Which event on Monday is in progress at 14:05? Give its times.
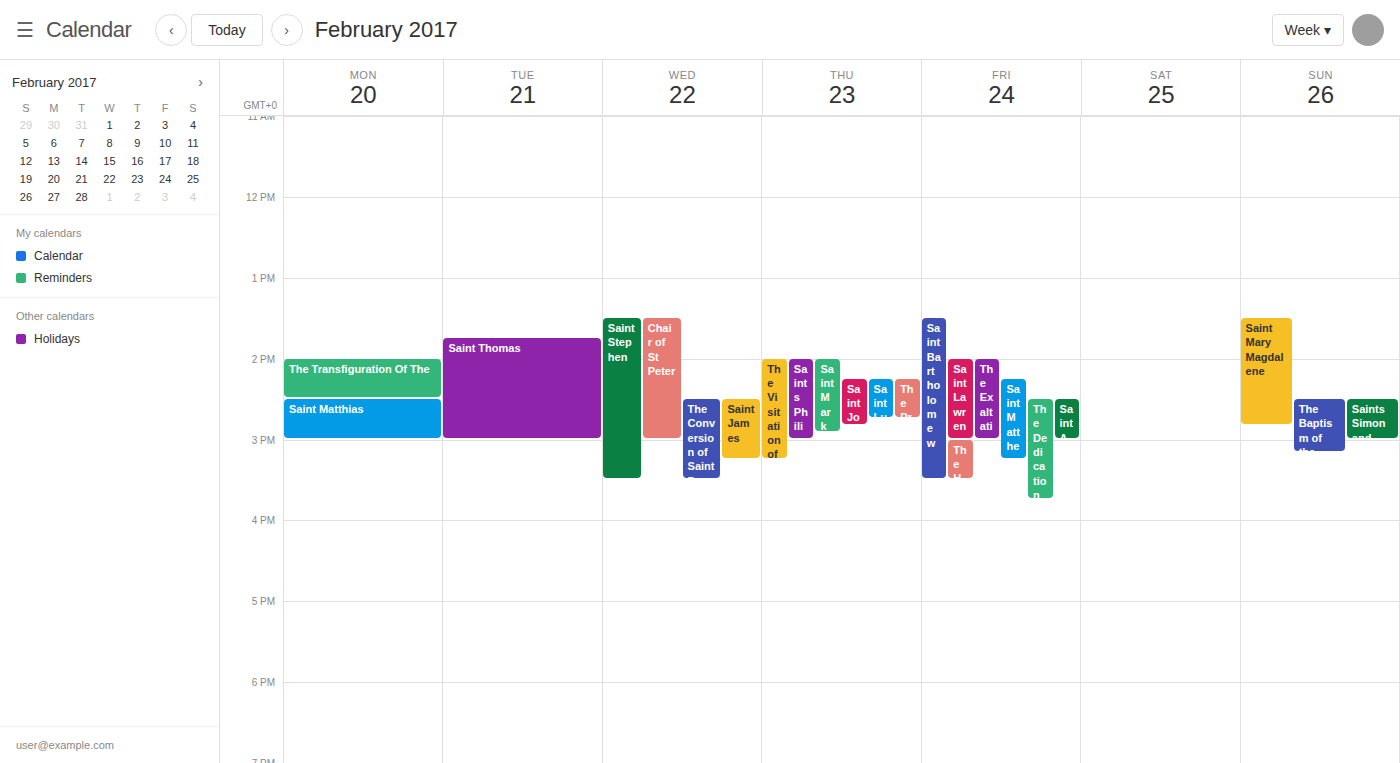
"The Transfiguration Of The", 14:00 to 14:30